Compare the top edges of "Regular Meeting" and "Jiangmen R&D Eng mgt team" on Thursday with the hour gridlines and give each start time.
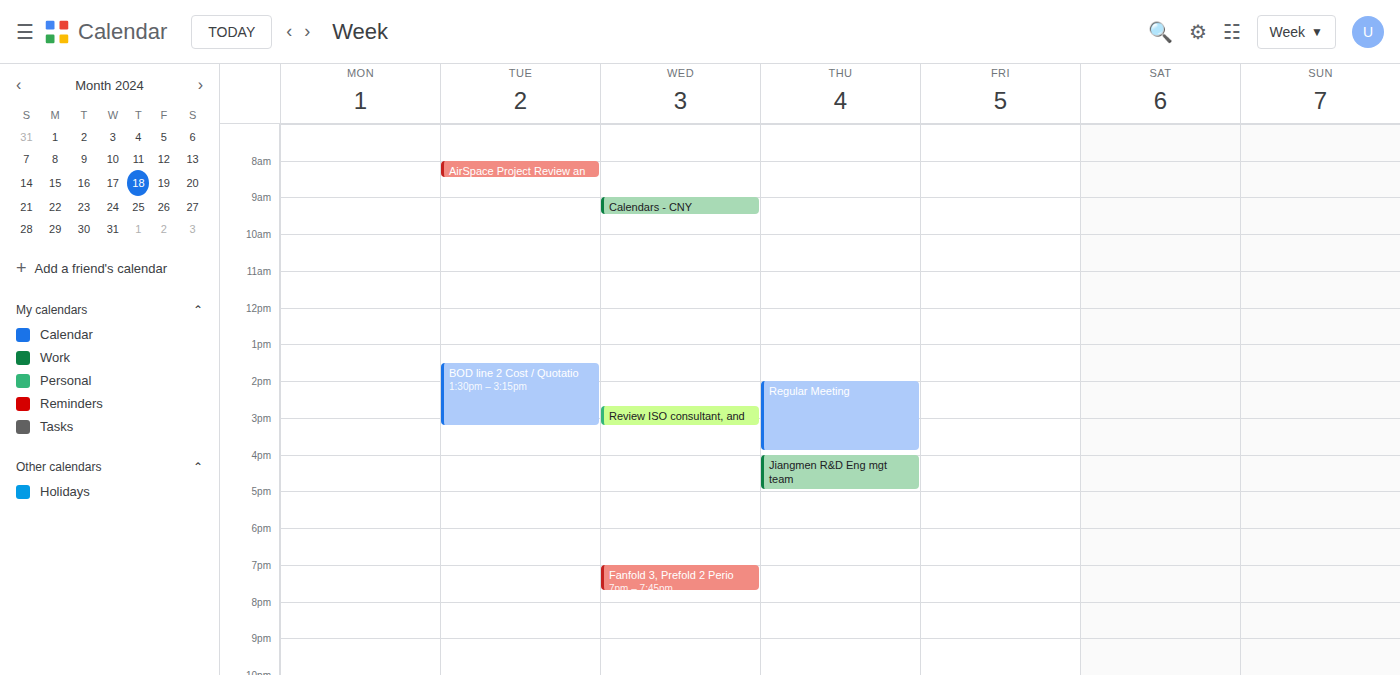
"Regular Meeting": 2:00 PM, exactly on the 2 PM line. "Jiangmen R&D Eng mgt team": 4:00 PM, exactly on the 4 PM line.